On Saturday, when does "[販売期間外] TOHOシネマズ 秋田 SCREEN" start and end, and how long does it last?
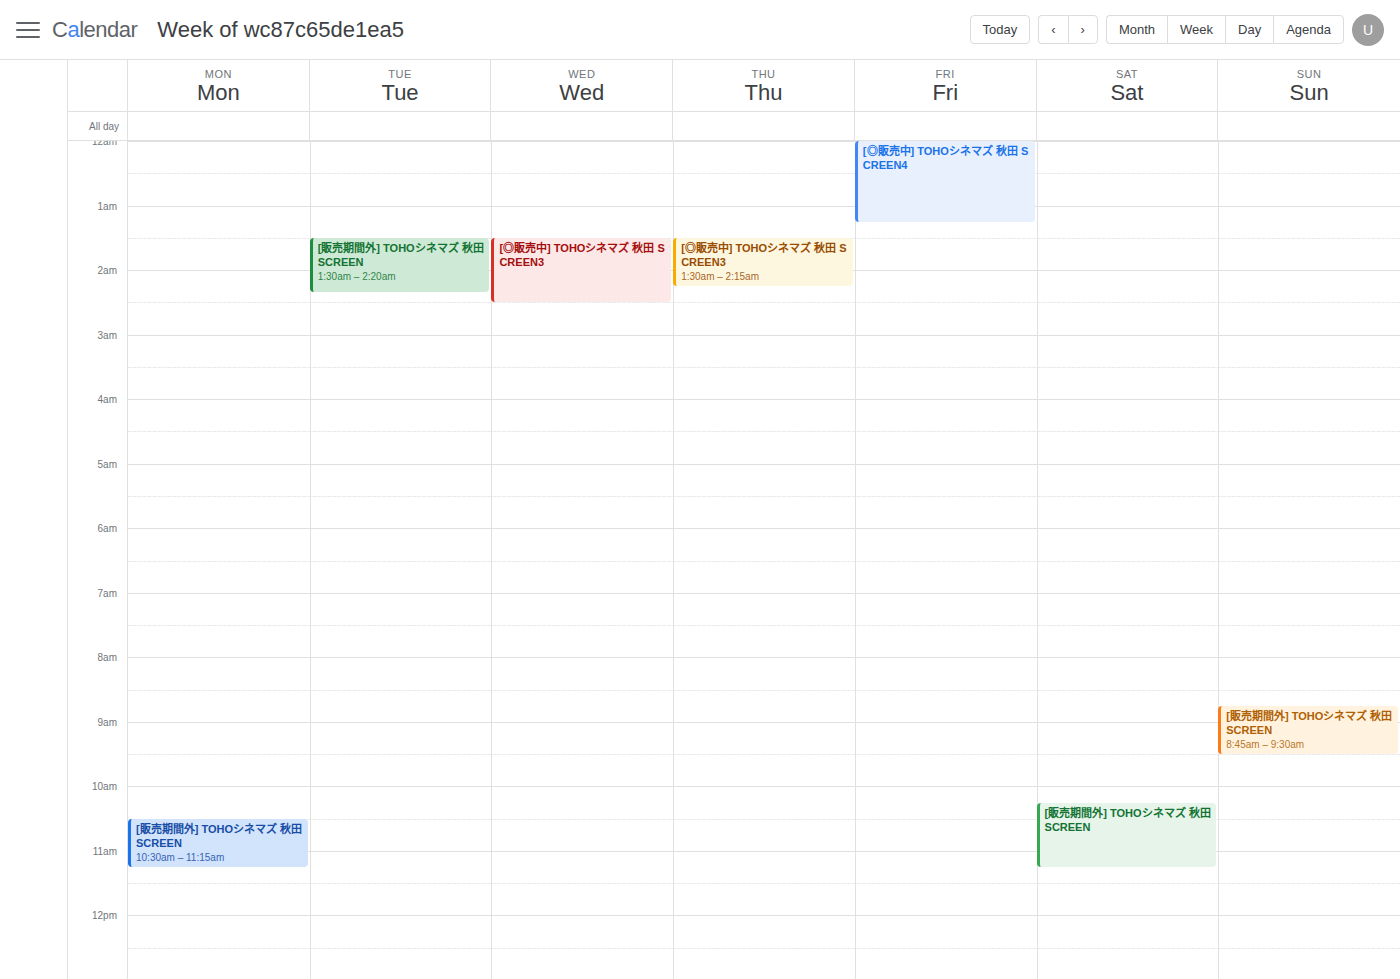
10:15 AM to 11:15 AM, 1 hour